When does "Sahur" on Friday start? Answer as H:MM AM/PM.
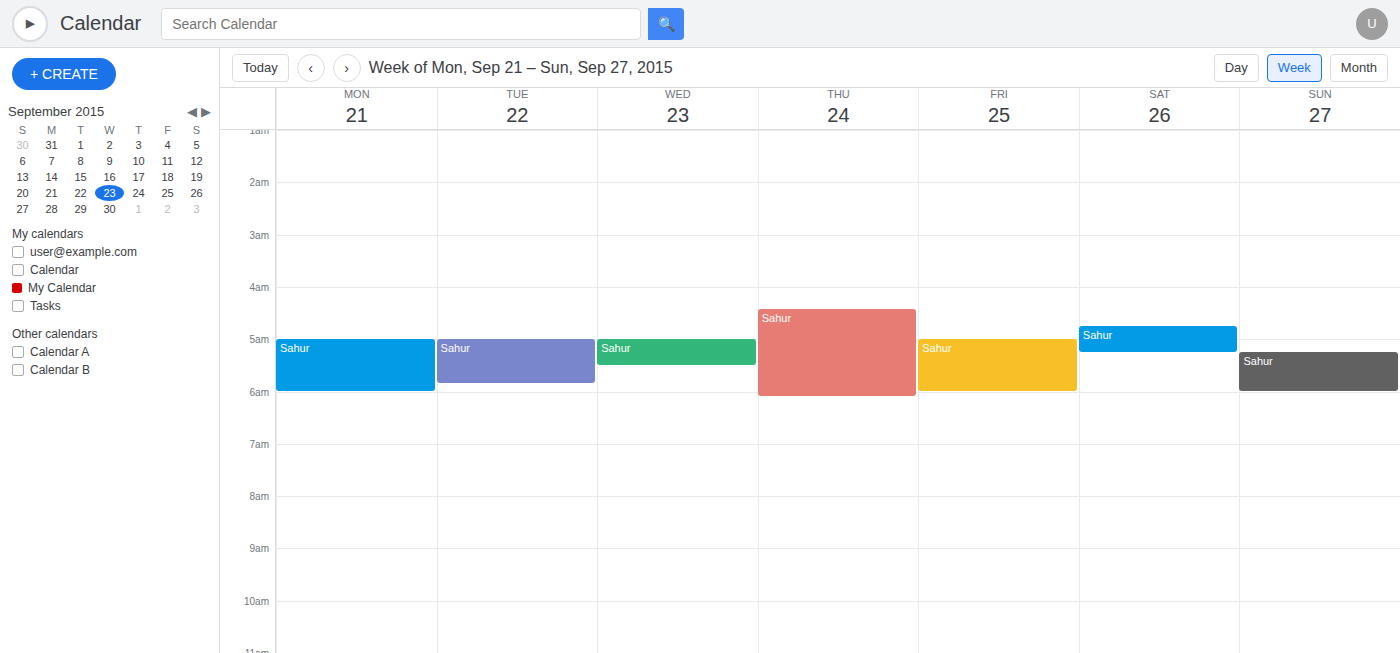
5:00 AM